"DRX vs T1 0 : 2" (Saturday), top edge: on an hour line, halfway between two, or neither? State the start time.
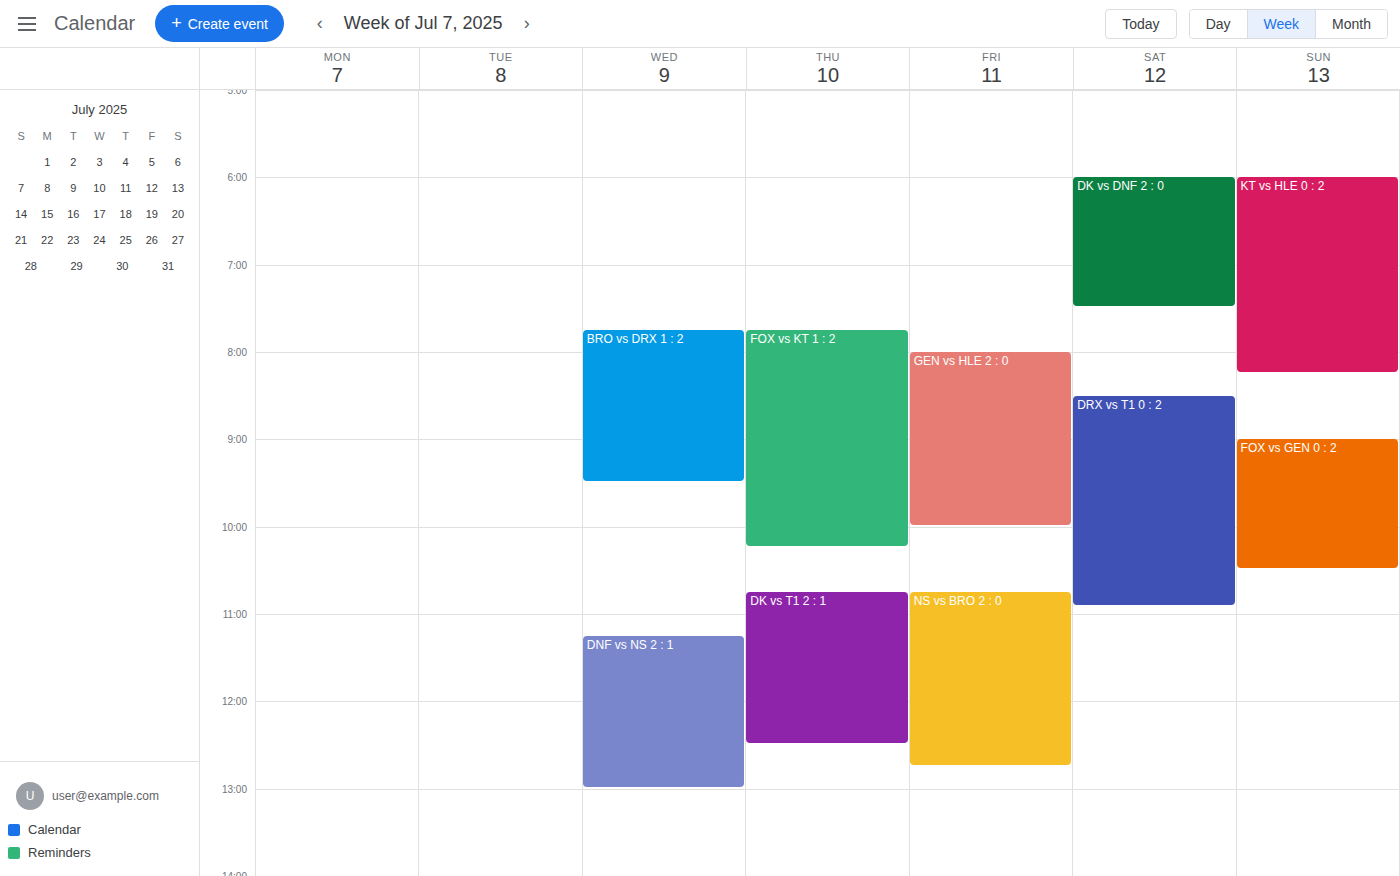
8:30 AM -- halfway between the 8 AM and 9 AM lines.